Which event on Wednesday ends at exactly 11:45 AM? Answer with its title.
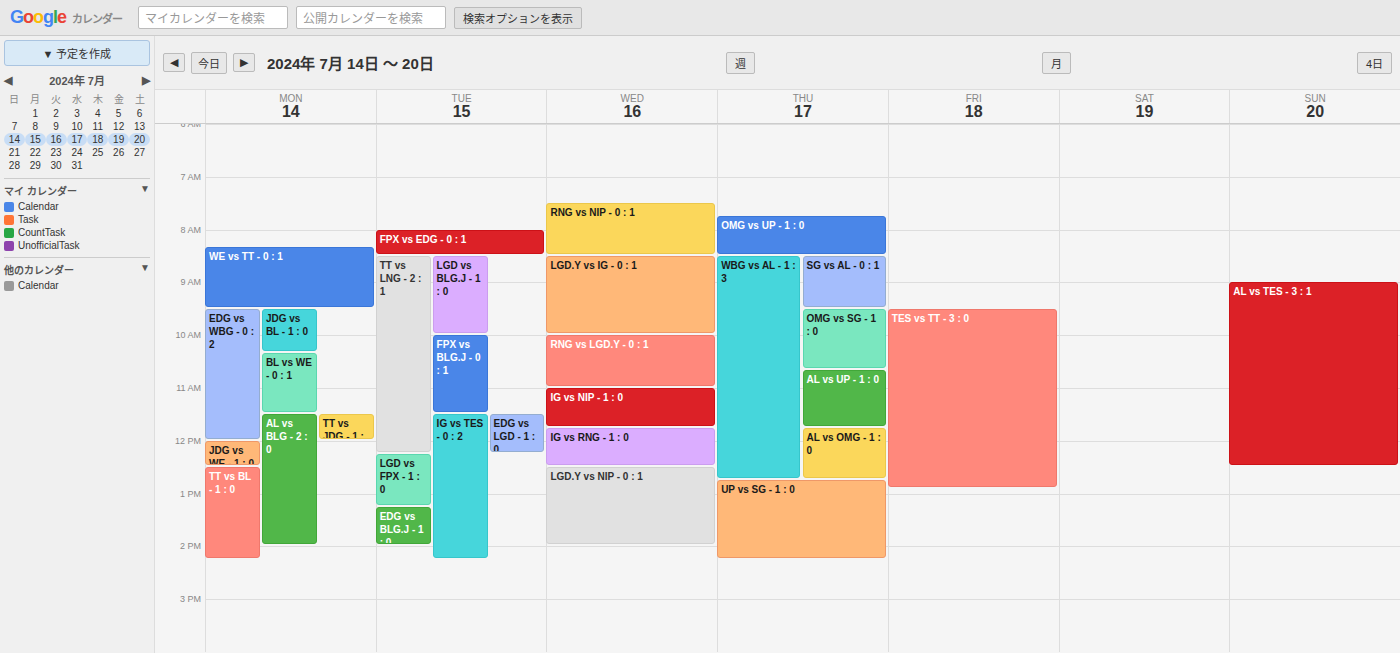
"IG vs NIP - 1 : 0"